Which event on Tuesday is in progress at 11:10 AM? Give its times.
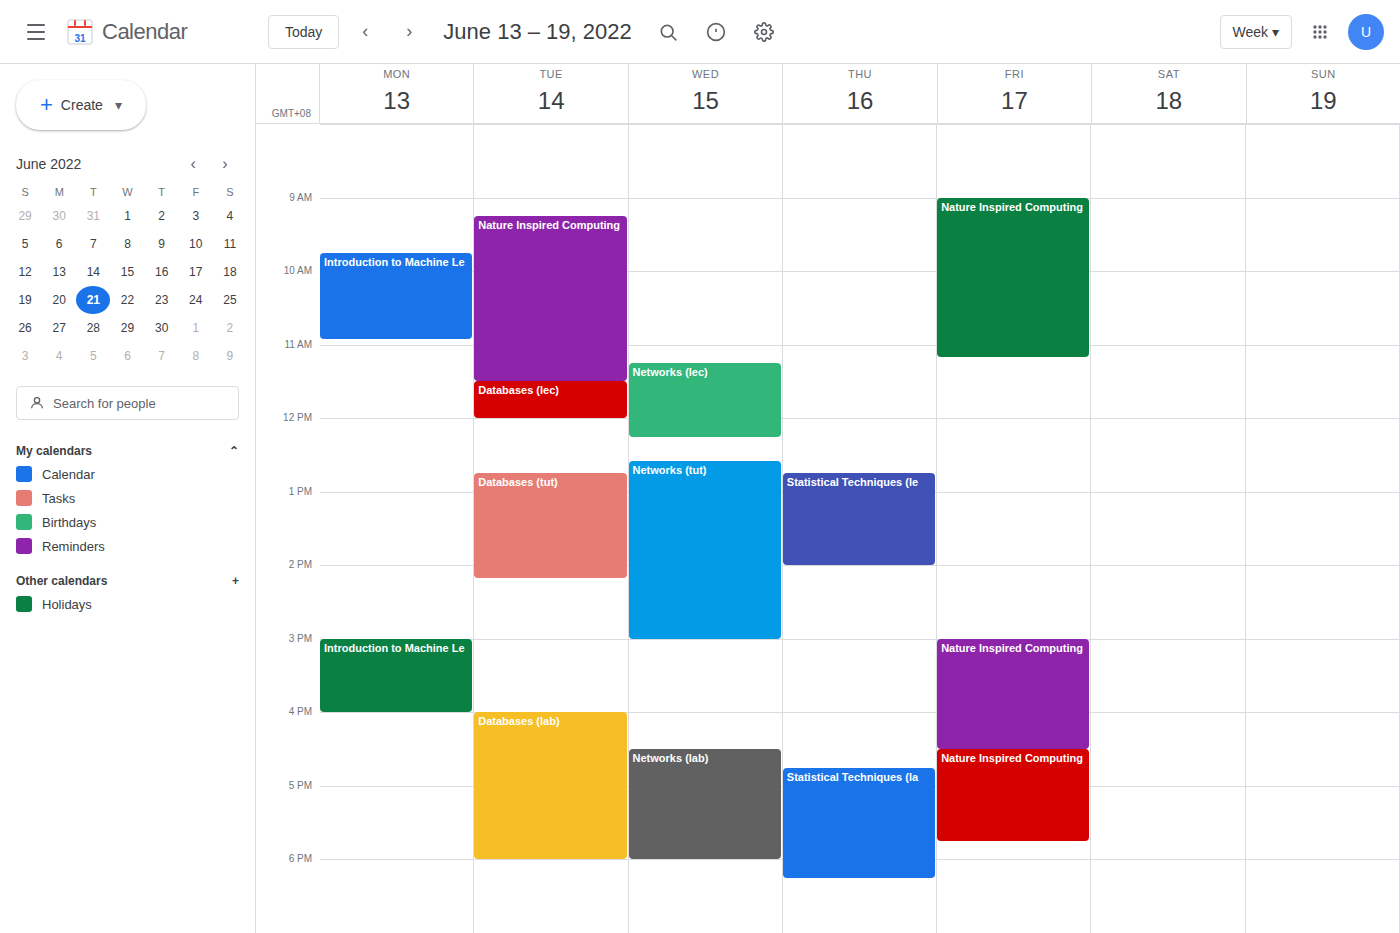
"Nature Inspired Computing", 9:15 AM to 11:30 AM